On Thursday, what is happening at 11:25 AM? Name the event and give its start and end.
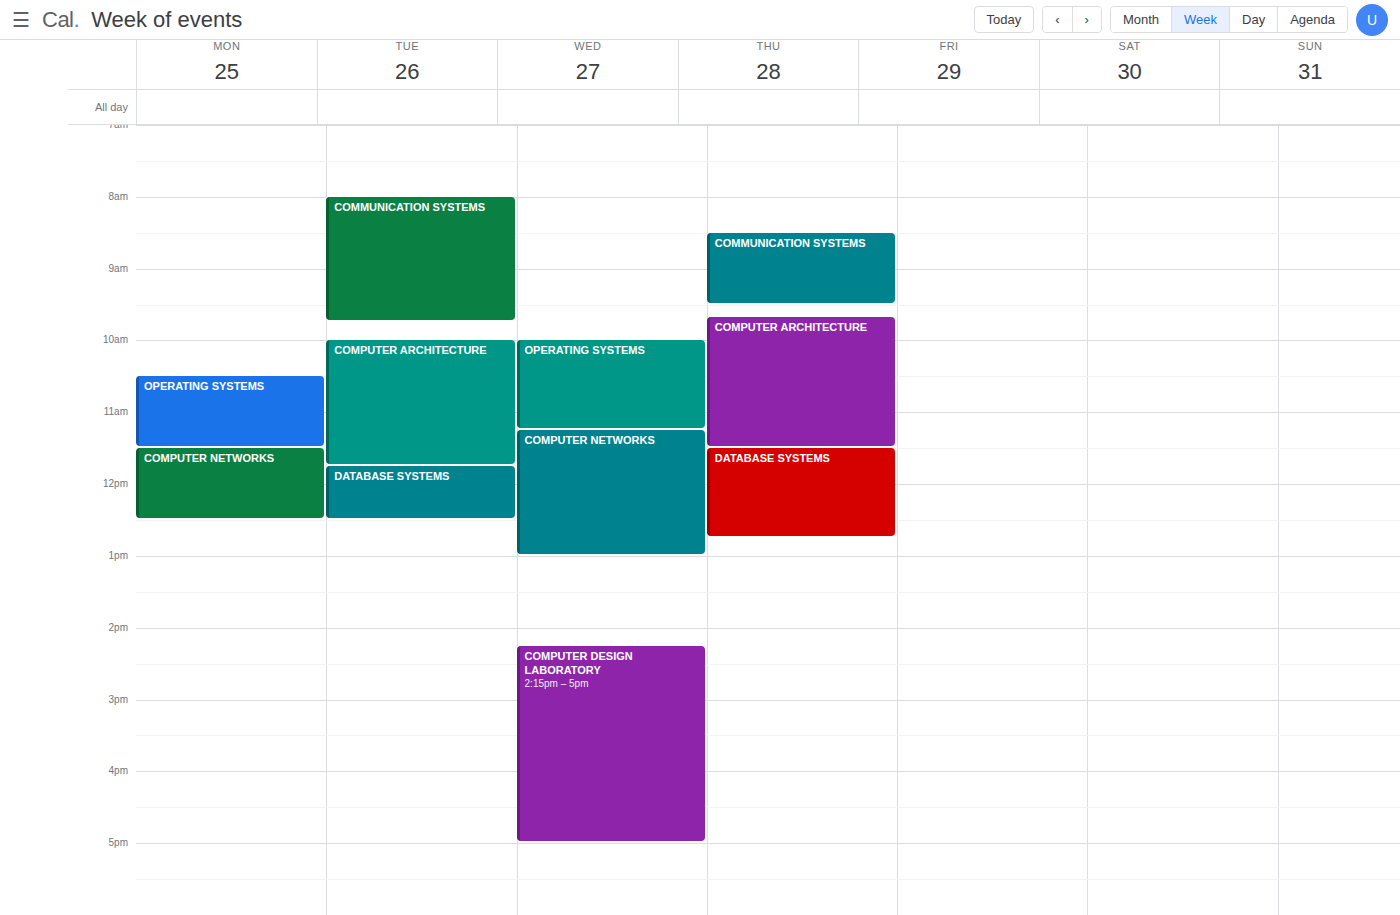
"COMPUTER ARCHITECTURE", 9:40 AM to 11:30 AM